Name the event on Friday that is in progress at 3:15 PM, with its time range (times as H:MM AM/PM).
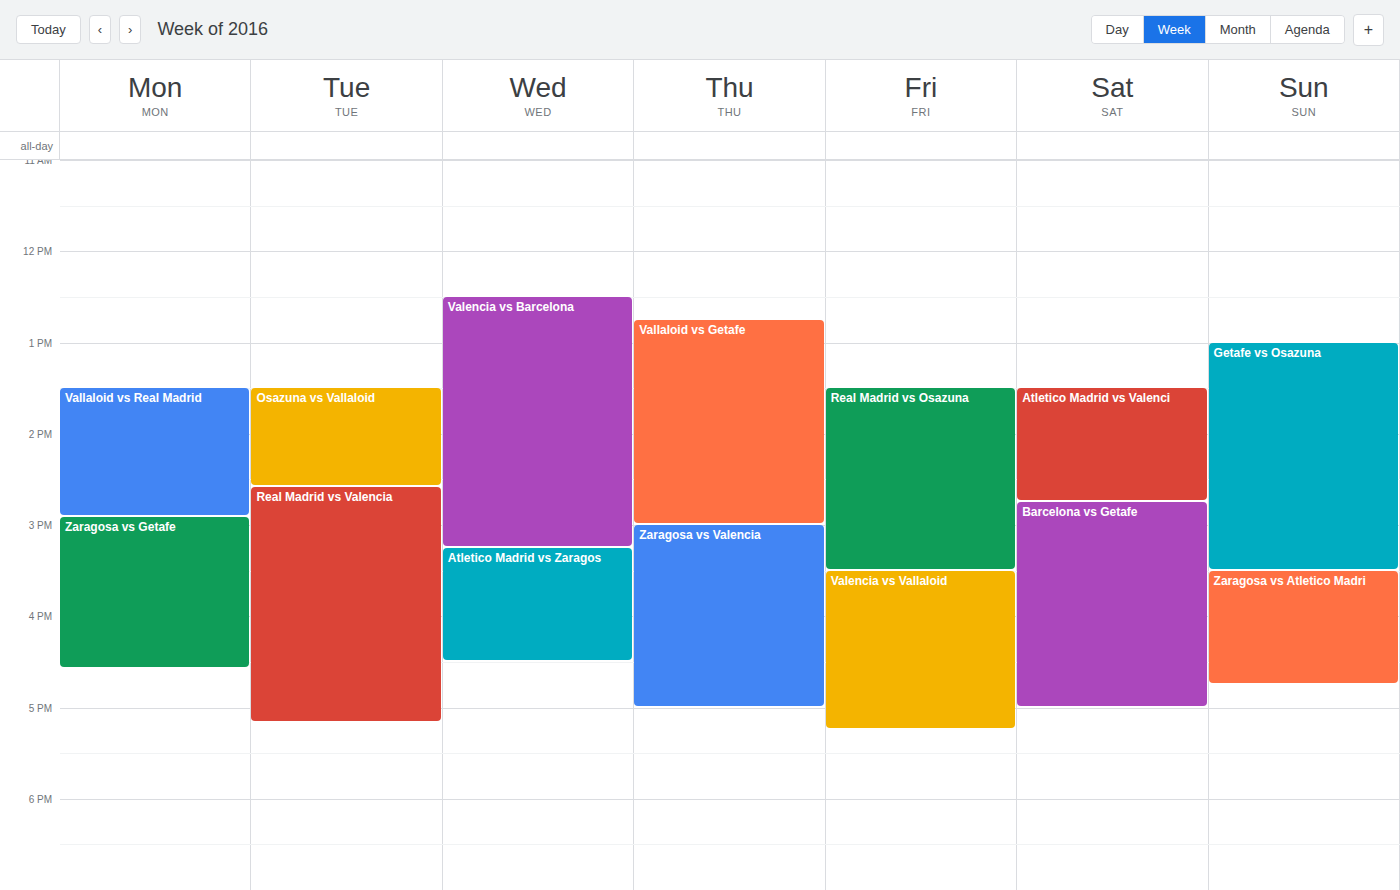
"Real Madrid vs Osazuna", 1:30 PM to 3:30 PM